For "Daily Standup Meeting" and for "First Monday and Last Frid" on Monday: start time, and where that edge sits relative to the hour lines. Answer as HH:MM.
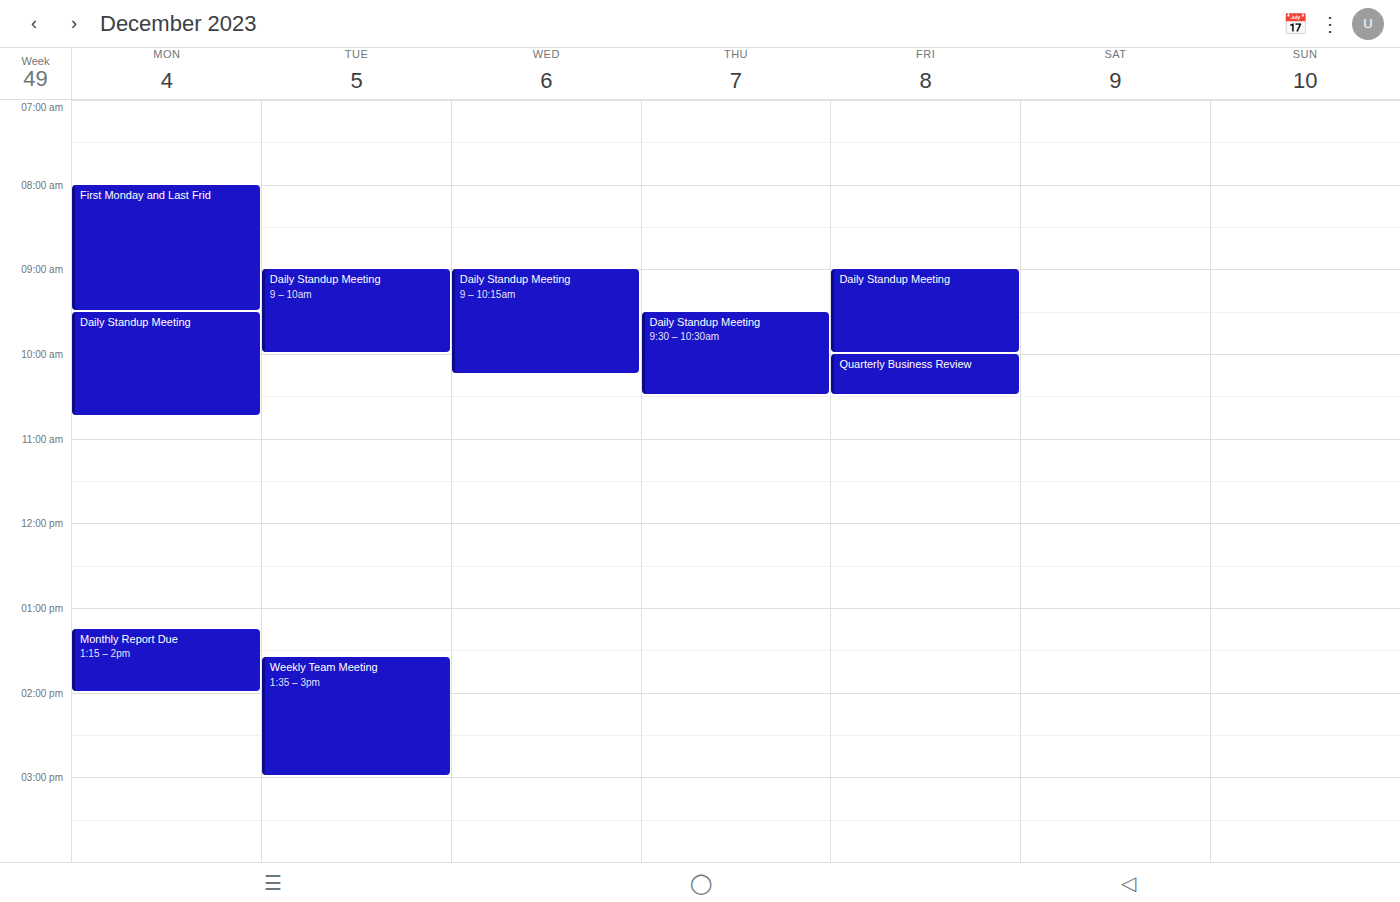
"Daily Standup Meeting": 09:30, halfway between the 09:00 and 10:00 lines. "First Monday and Last Frid": 08:00, exactly on the 08:00 line.